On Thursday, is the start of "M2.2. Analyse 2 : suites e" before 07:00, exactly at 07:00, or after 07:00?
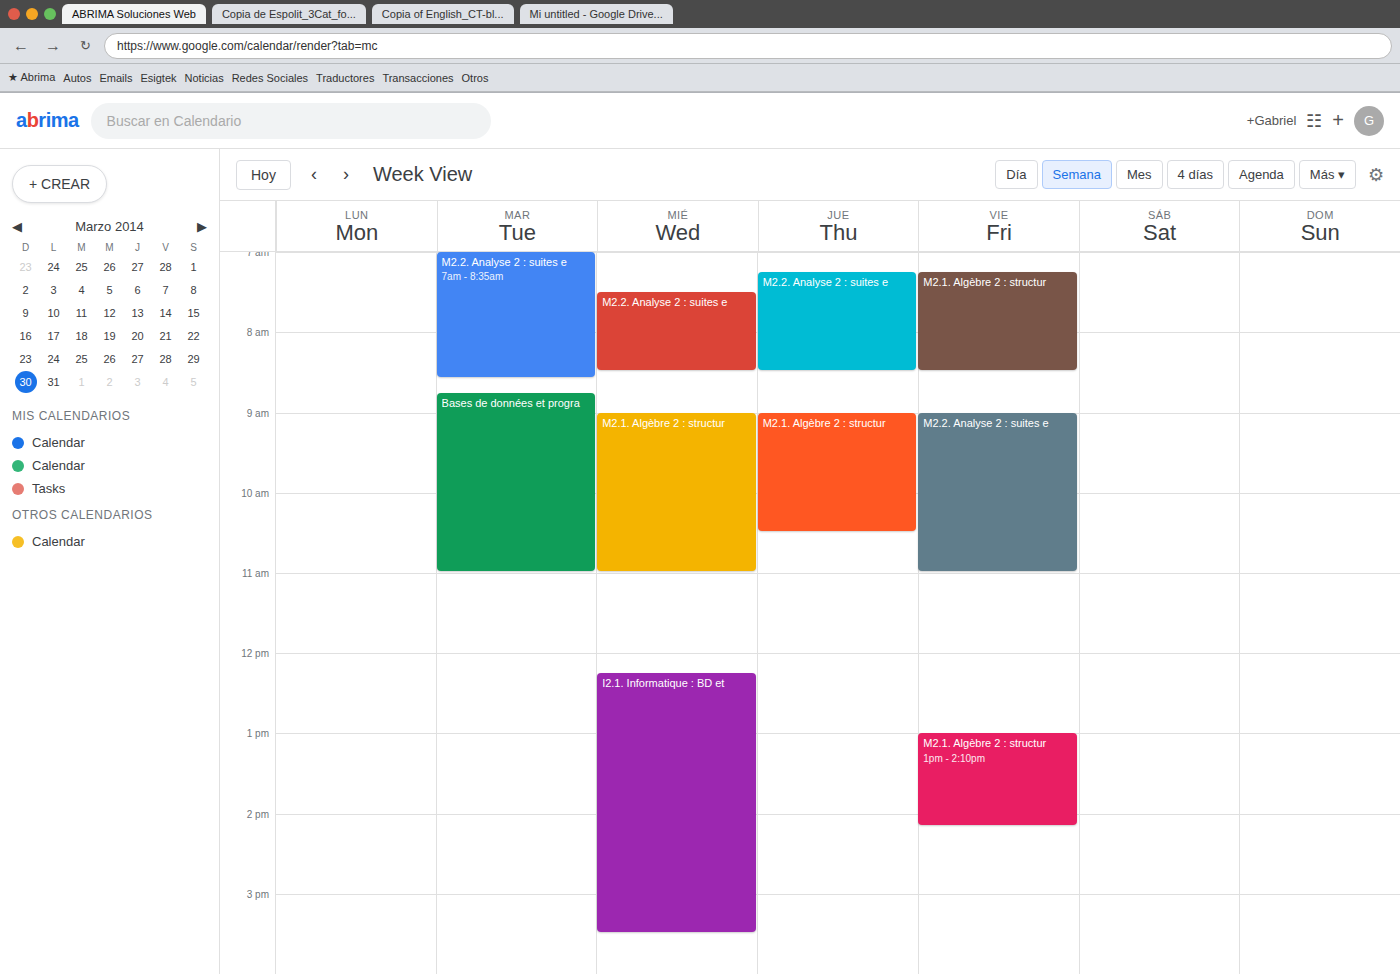
07:15 -- after 07:00, 15 minutes below the 07:00 line.